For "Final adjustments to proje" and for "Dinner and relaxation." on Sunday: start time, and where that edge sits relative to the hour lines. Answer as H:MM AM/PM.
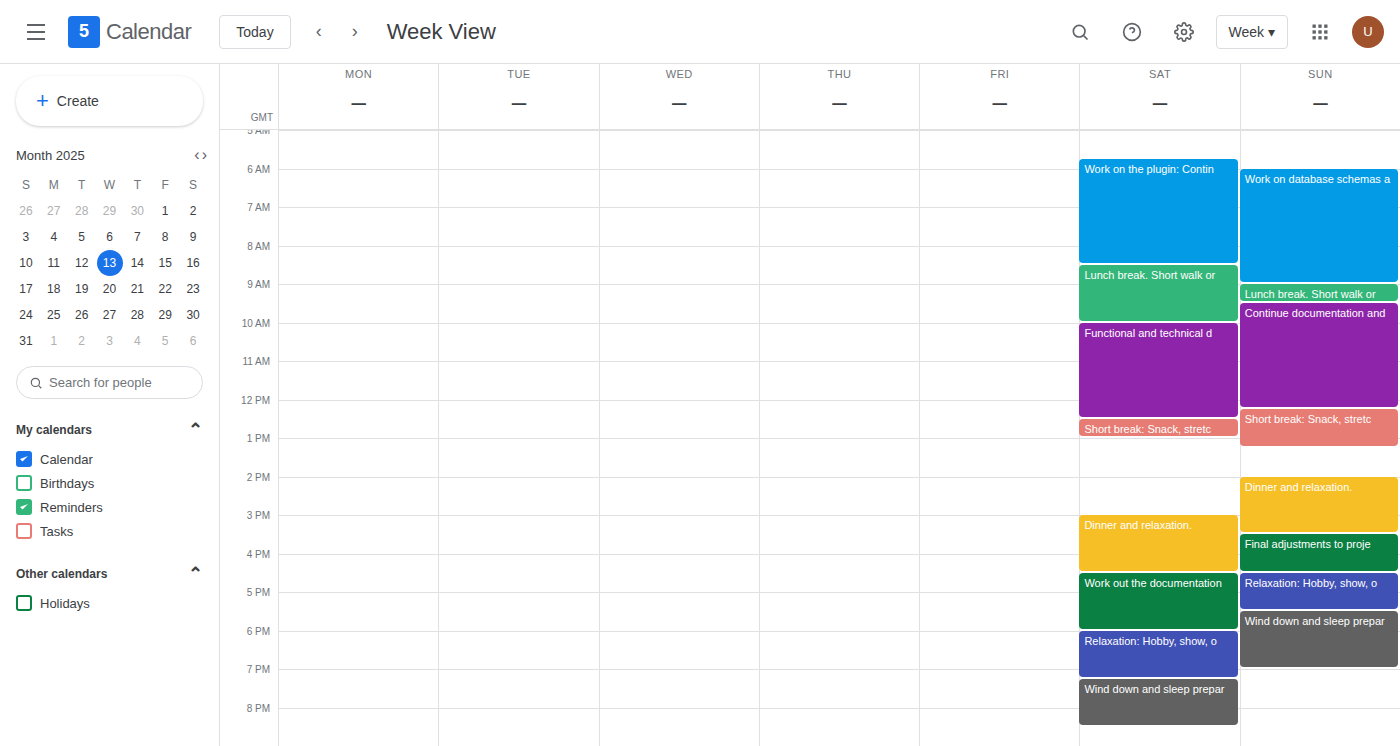
"Final adjustments to proje": 3:30 PM, halfway between the 3 PM and 4 PM lines. "Dinner and relaxation.": 2:00 PM, exactly on the 2 PM line.